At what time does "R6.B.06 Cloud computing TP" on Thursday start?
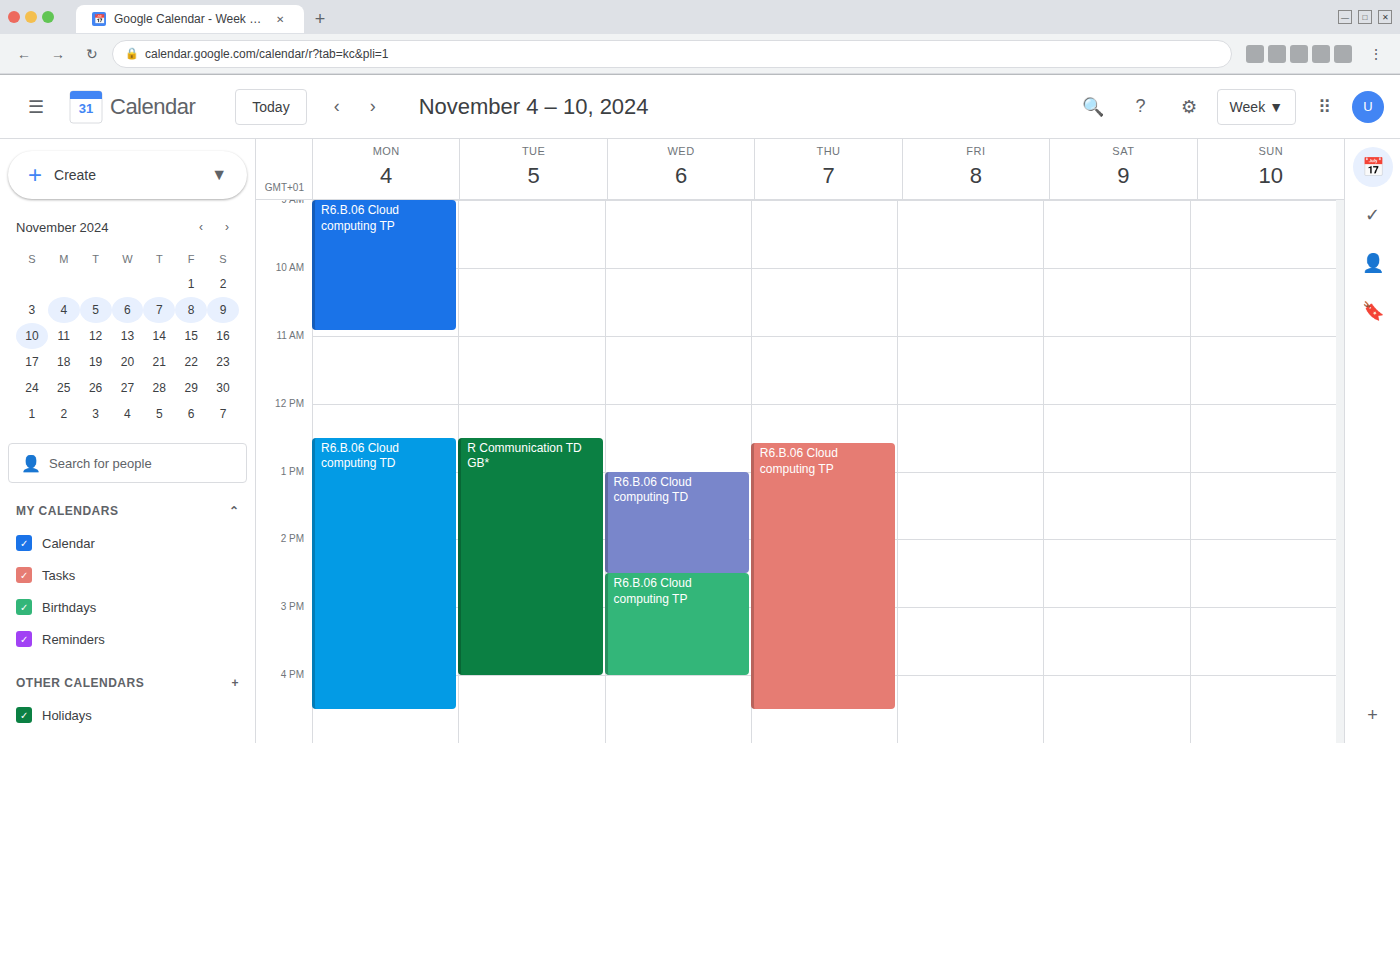
12:35 PM